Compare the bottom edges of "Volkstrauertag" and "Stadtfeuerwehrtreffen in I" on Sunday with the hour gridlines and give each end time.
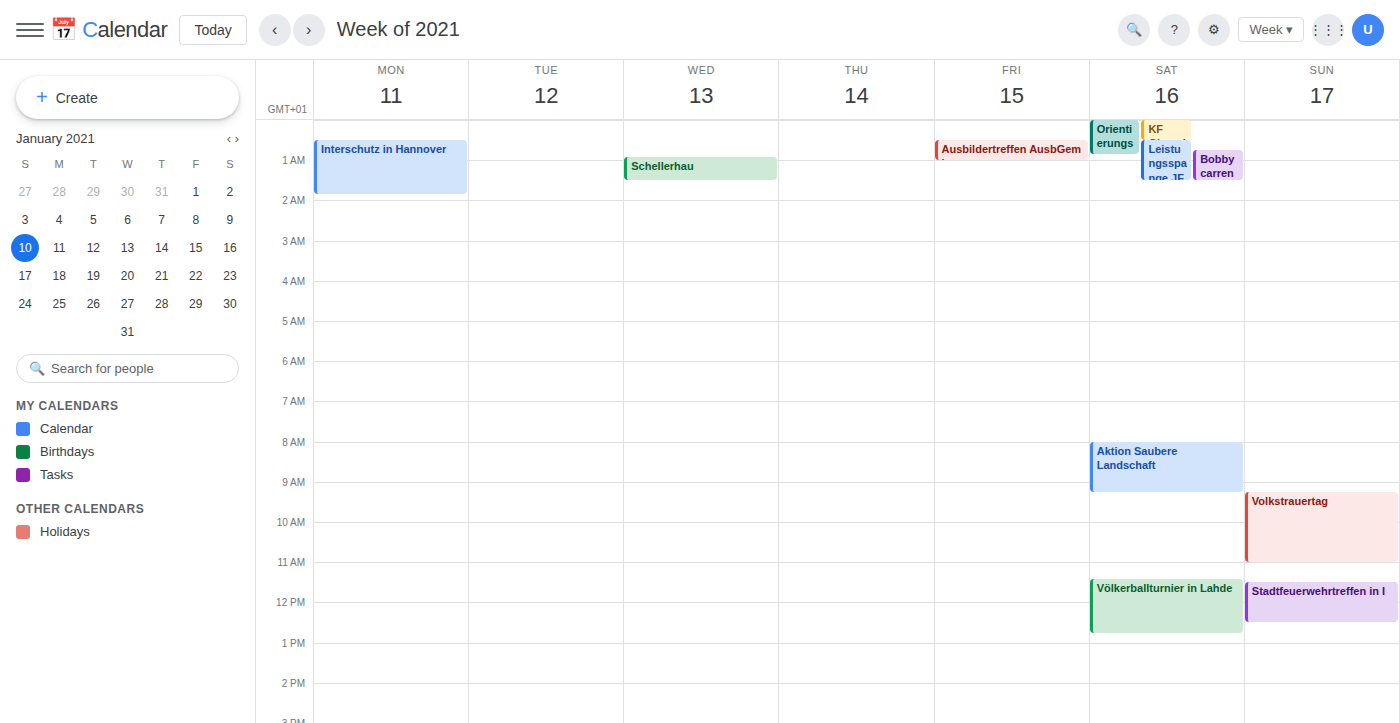
"Volkstrauertag": 11:00 AM, exactly on the 11 AM line. "Stadtfeuerwehrtreffen in I": 12:30 PM, halfway between the 12 PM and 1 PM lines.